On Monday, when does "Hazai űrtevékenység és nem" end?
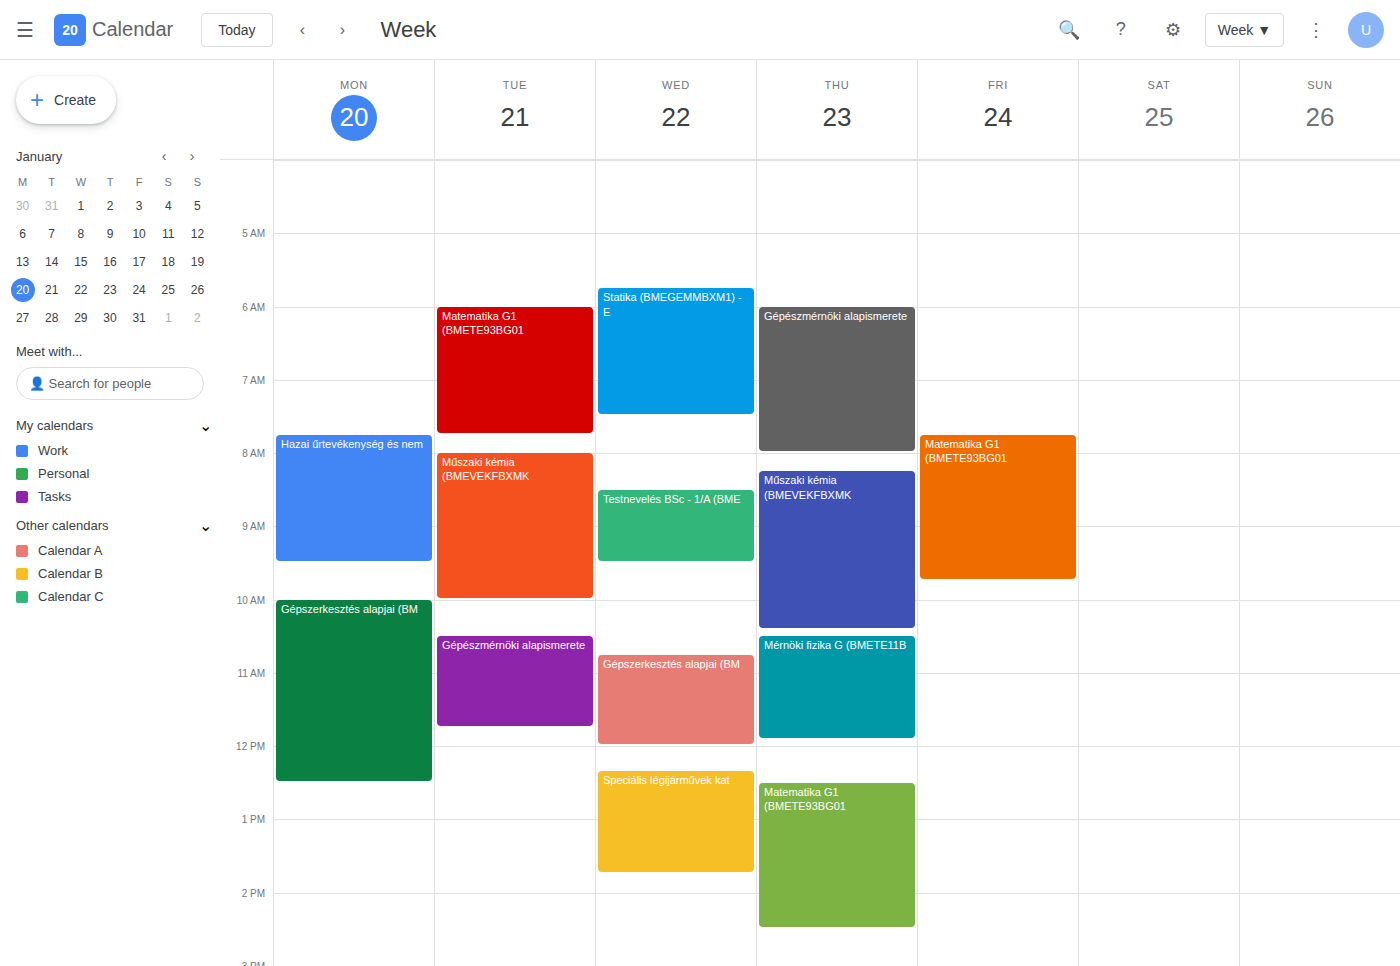
9:30 AM